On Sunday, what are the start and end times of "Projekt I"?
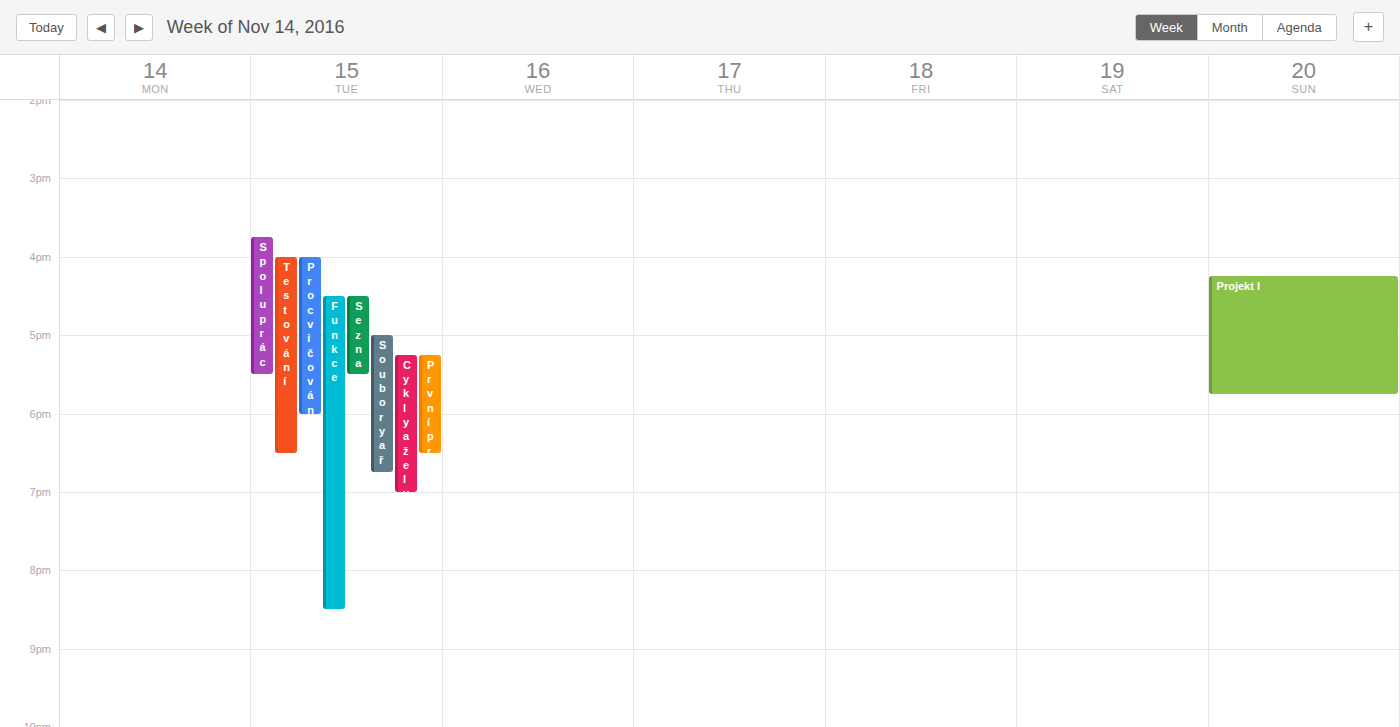
16:15 to 17:45